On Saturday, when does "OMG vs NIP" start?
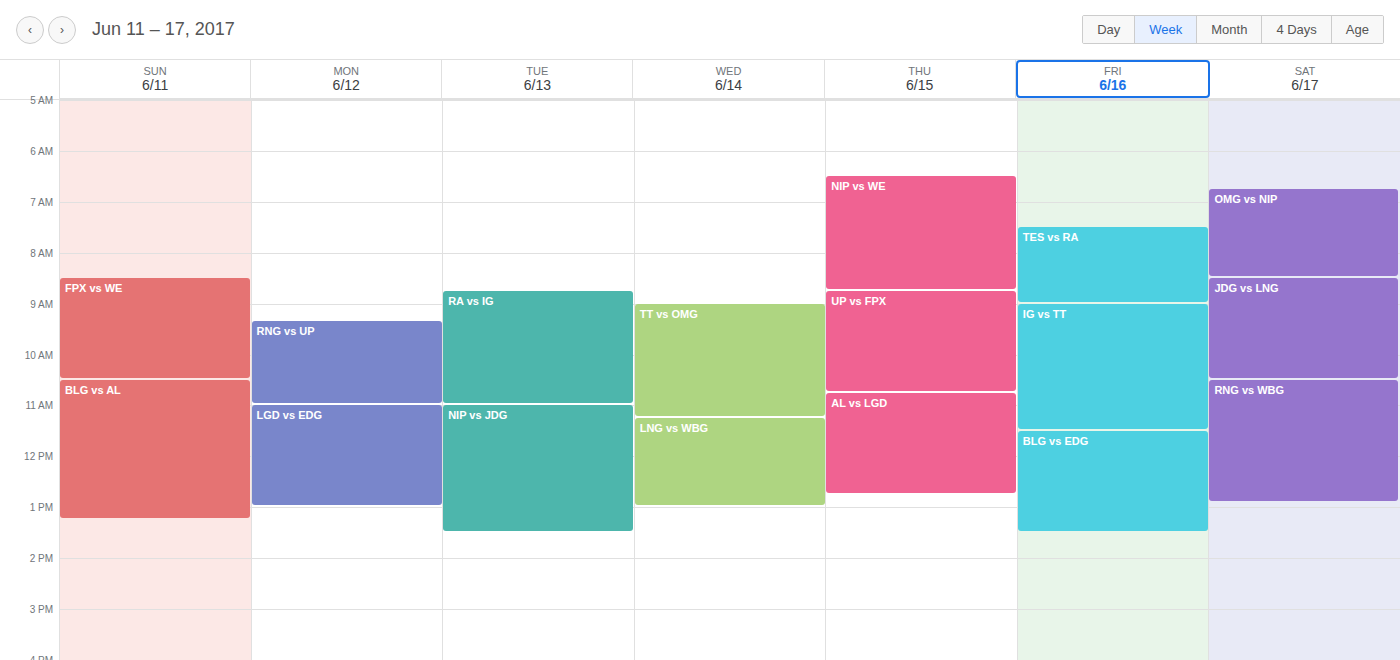
6:45 AM